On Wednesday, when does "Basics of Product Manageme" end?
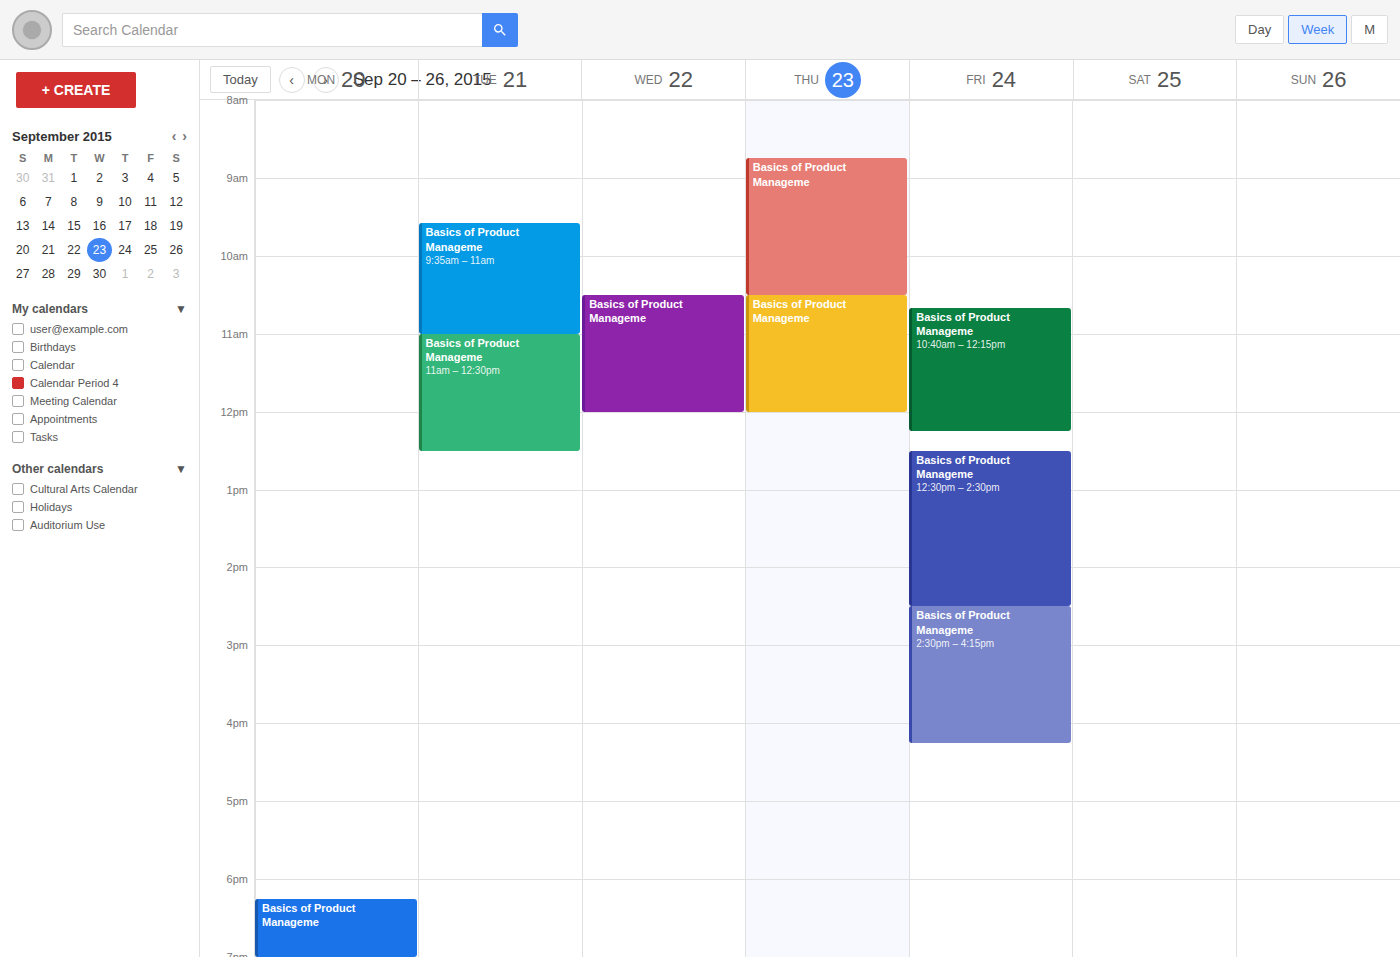
12:00 PM